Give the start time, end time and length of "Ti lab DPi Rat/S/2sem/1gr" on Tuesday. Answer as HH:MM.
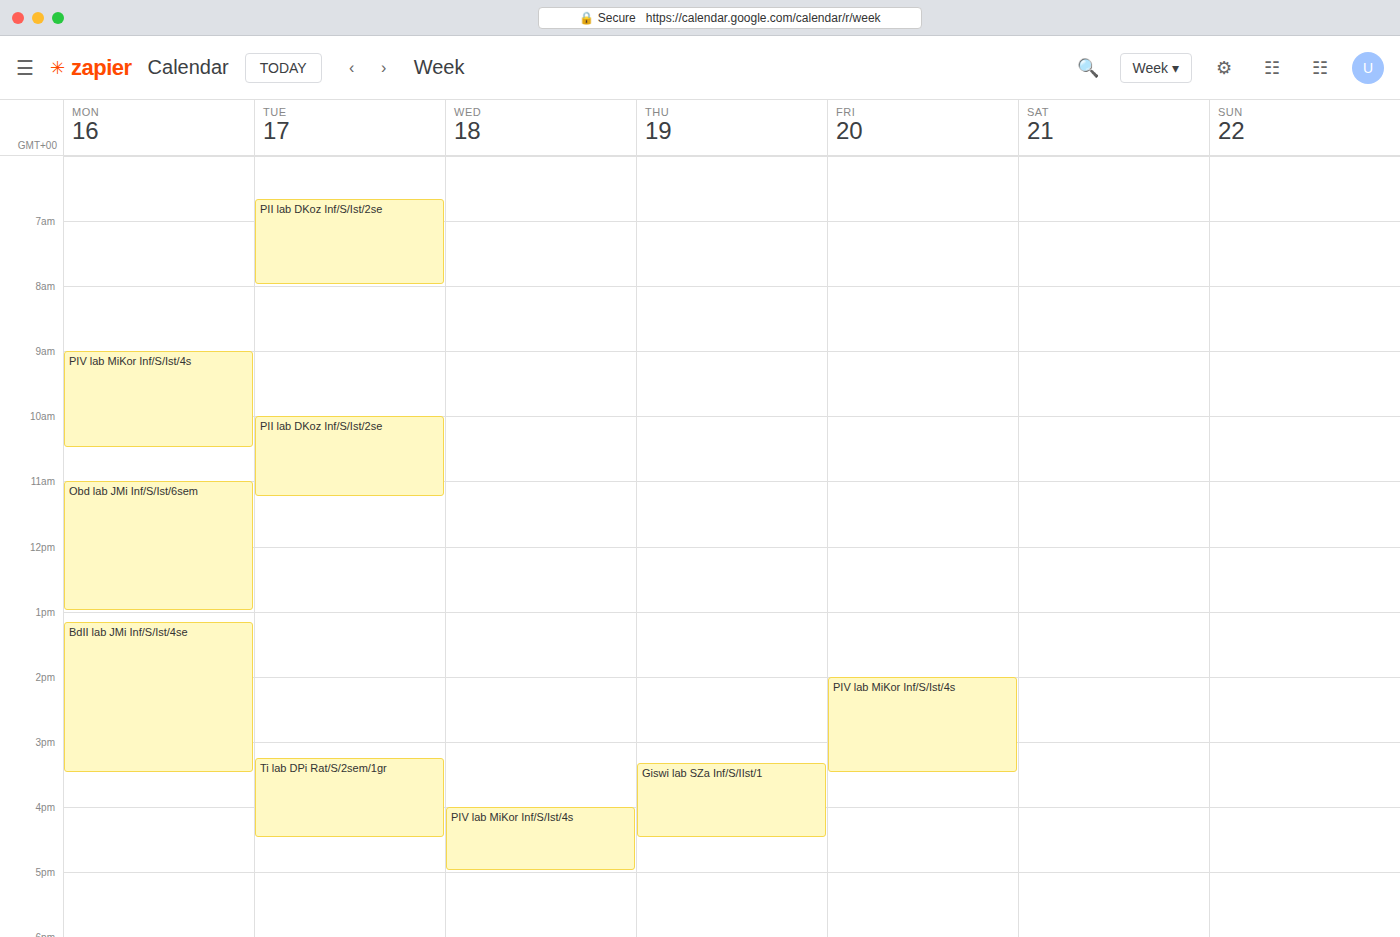
15:15 to 16:30, 1 hour 15 minutes